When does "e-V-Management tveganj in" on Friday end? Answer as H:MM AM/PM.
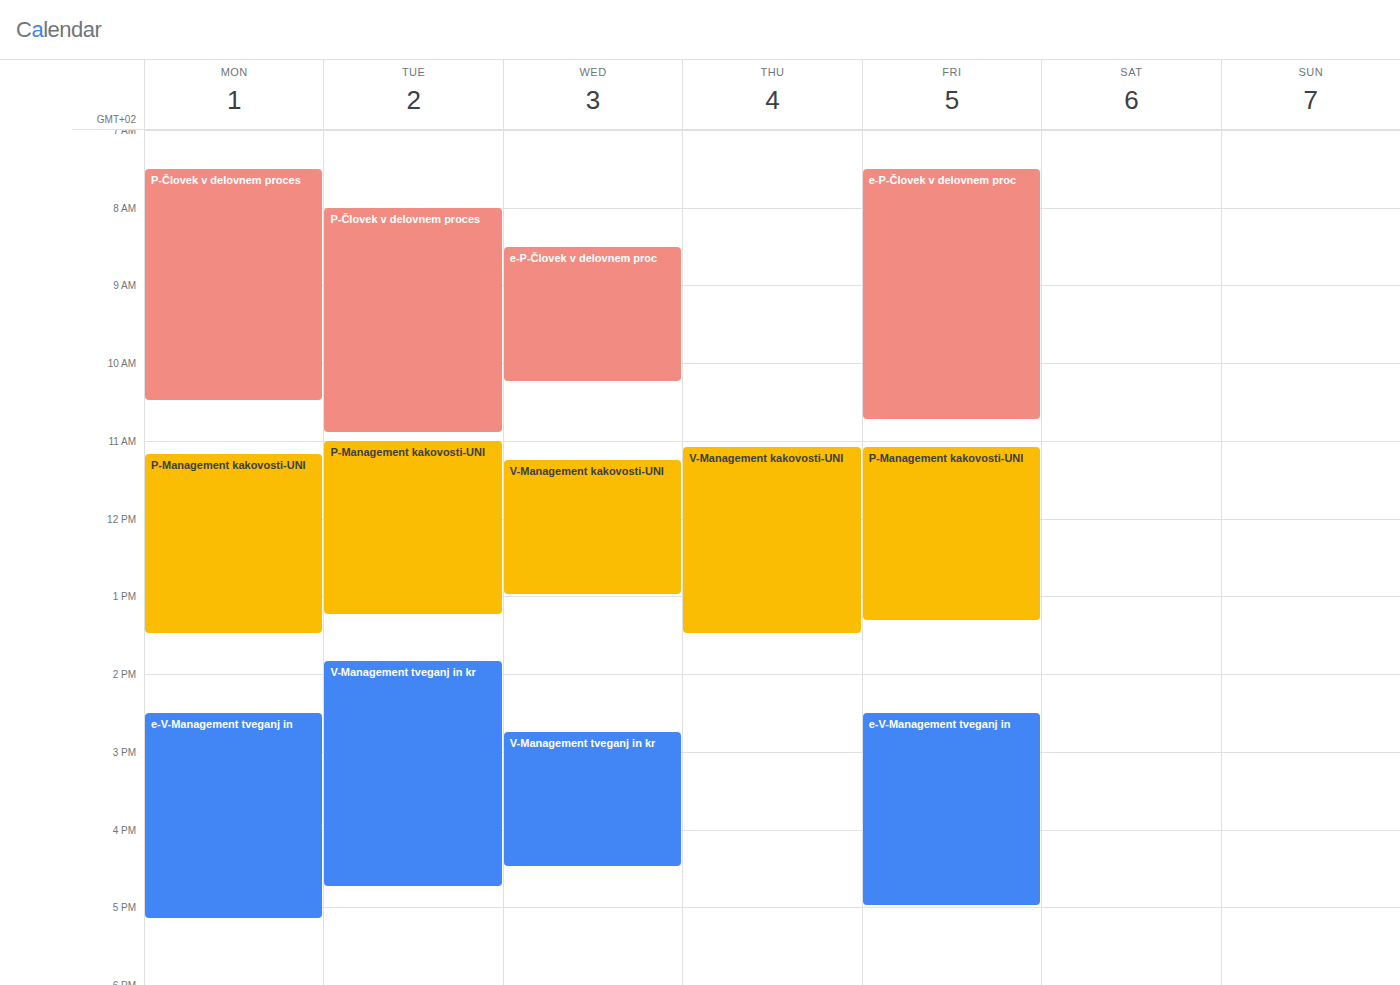
5:00 PM